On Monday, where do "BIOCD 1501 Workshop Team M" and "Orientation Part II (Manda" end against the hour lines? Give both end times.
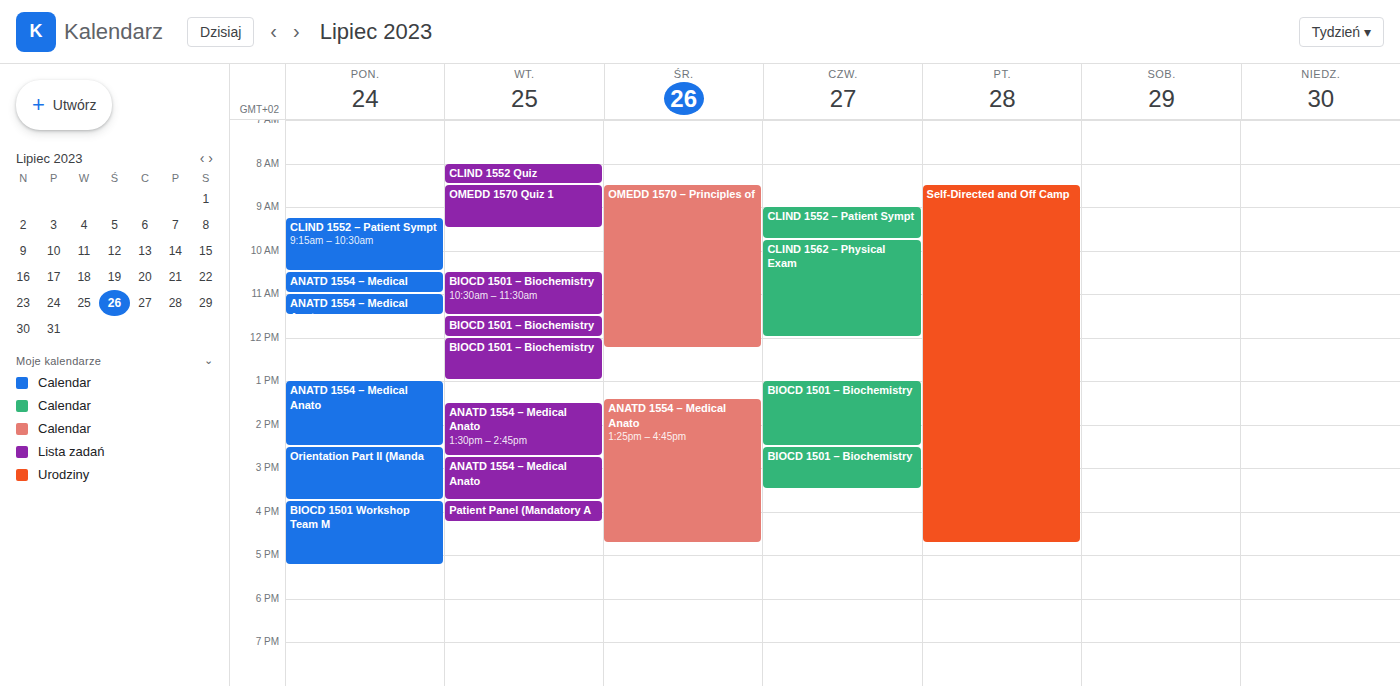
"BIOCD 1501 Workshop Team M": 5:15 PM, neither: a quarter of the way from the 5 PM line to the 6 PM line. "Orientation Part II (Manda": 3:45 PM, neither: three quarters of the way from the 3 PM line to the 4 PM line.